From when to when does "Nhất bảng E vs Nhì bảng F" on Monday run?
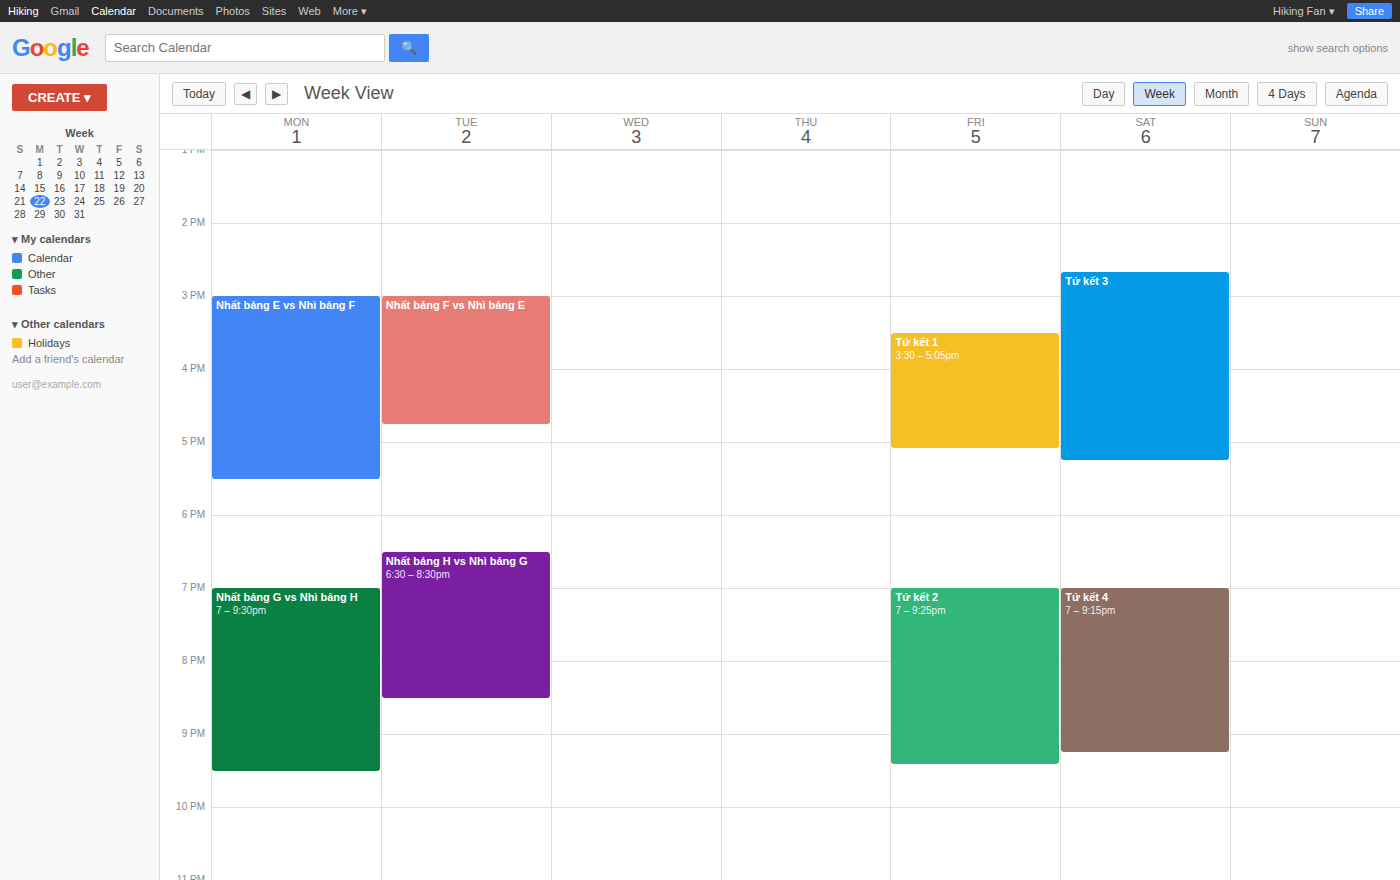
3:00 PM to 5:30 PM